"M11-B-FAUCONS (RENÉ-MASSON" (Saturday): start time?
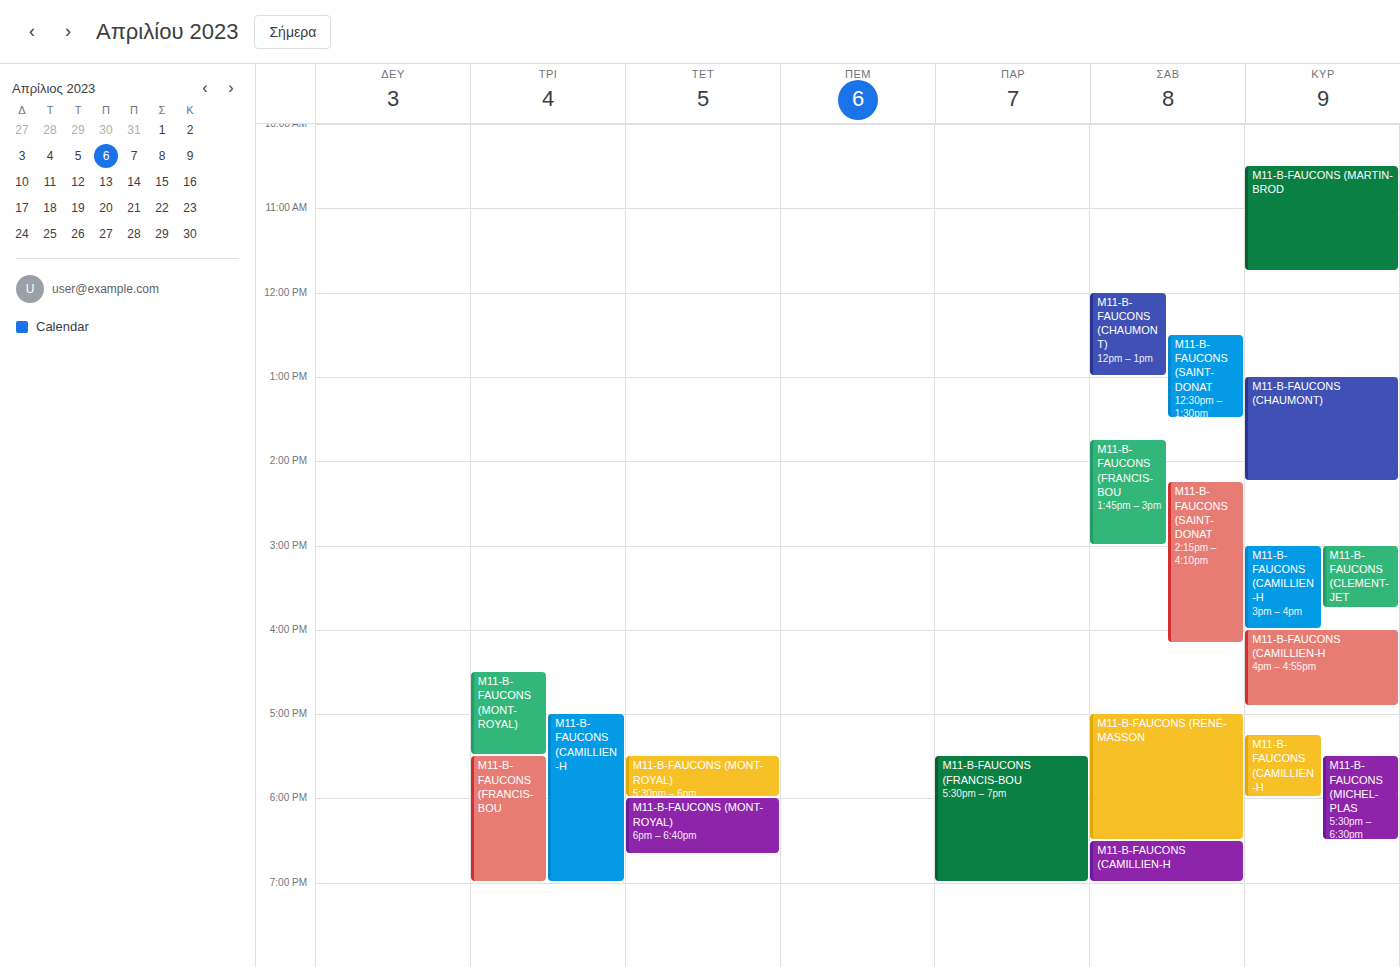
5:00 PM